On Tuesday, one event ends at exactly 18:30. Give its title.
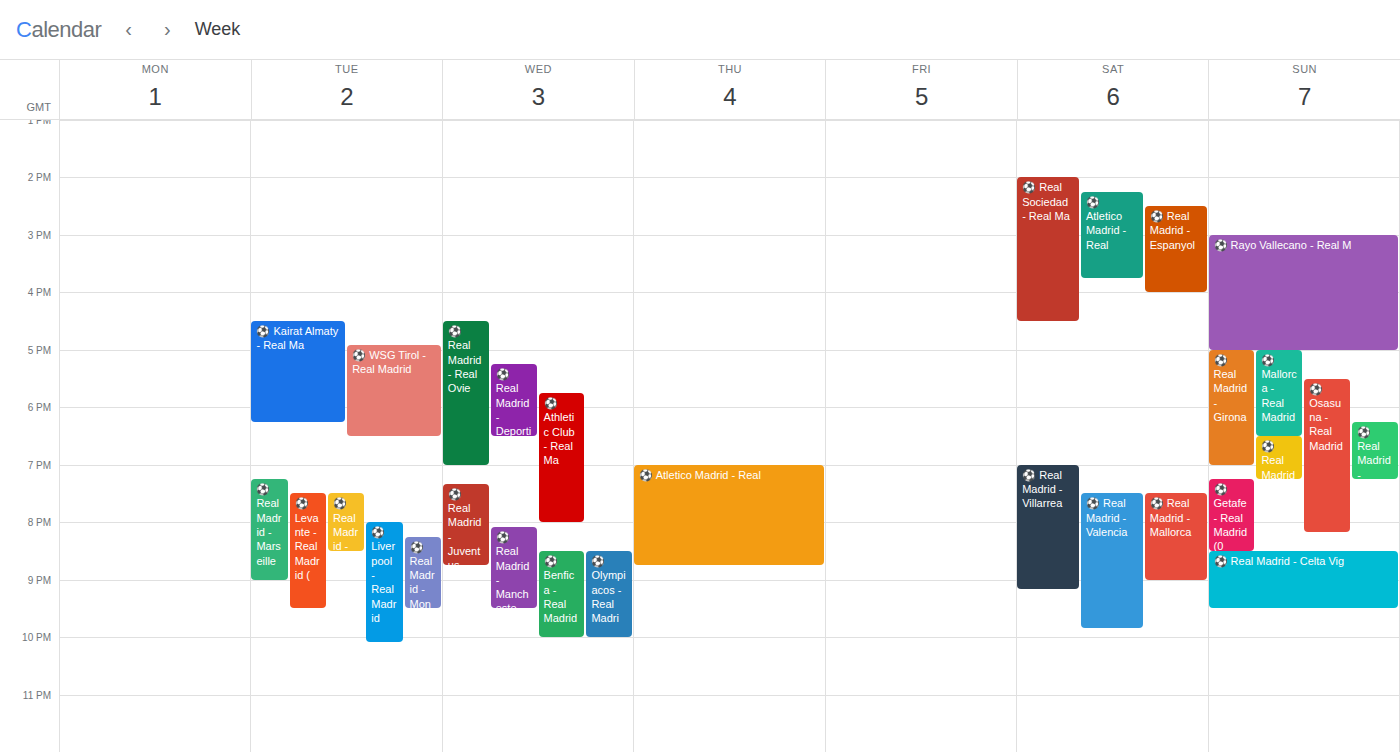
"⚽️ WSG Tirol - Real Madrid"